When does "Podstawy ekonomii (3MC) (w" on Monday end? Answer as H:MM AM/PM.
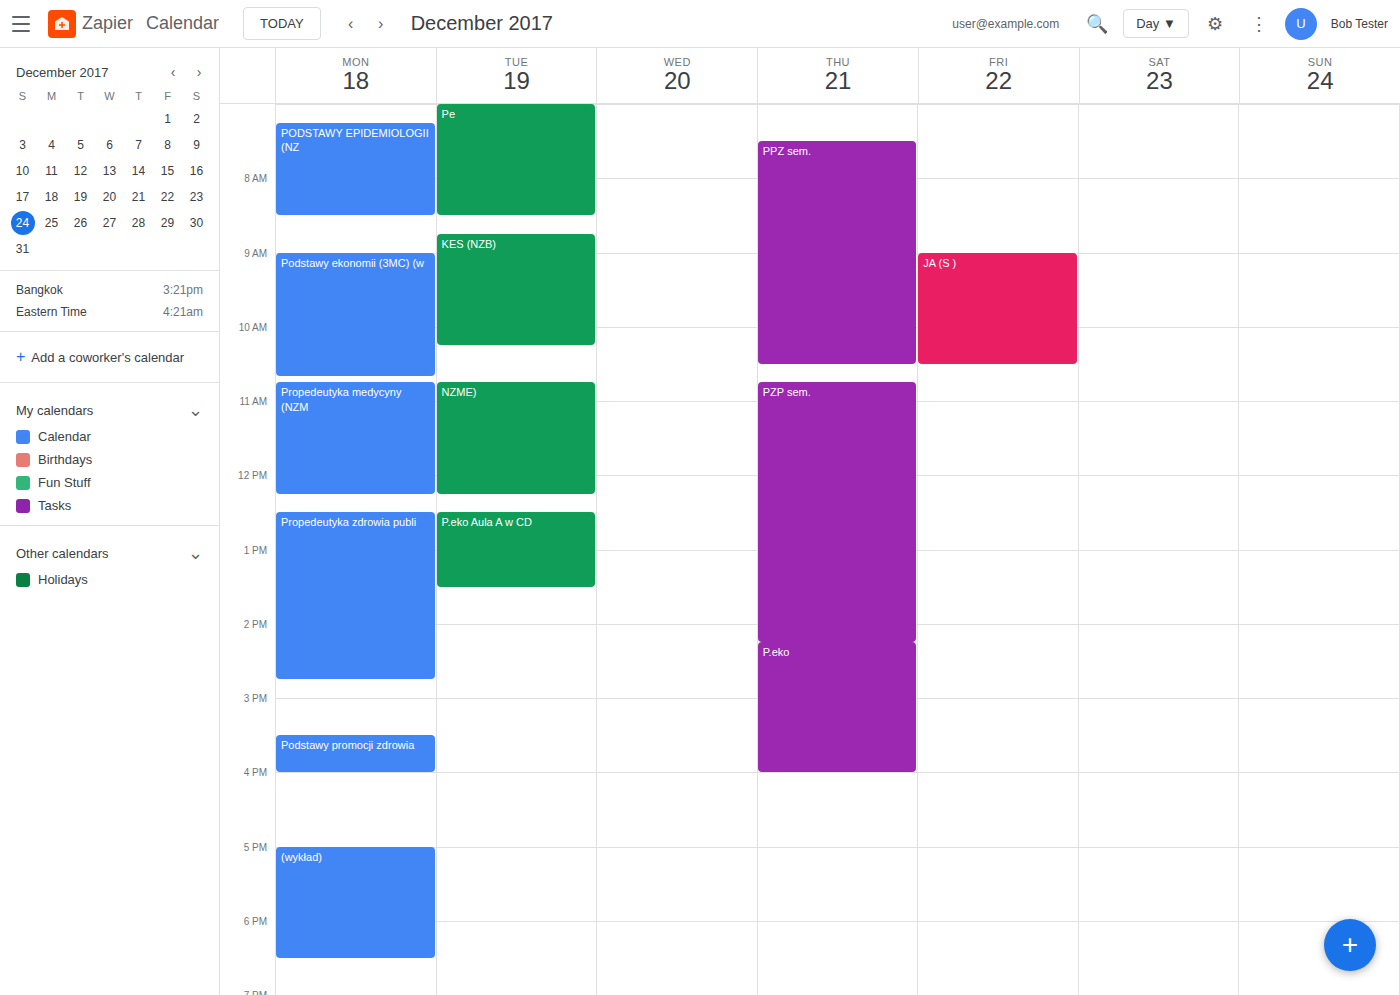
10:40 AM